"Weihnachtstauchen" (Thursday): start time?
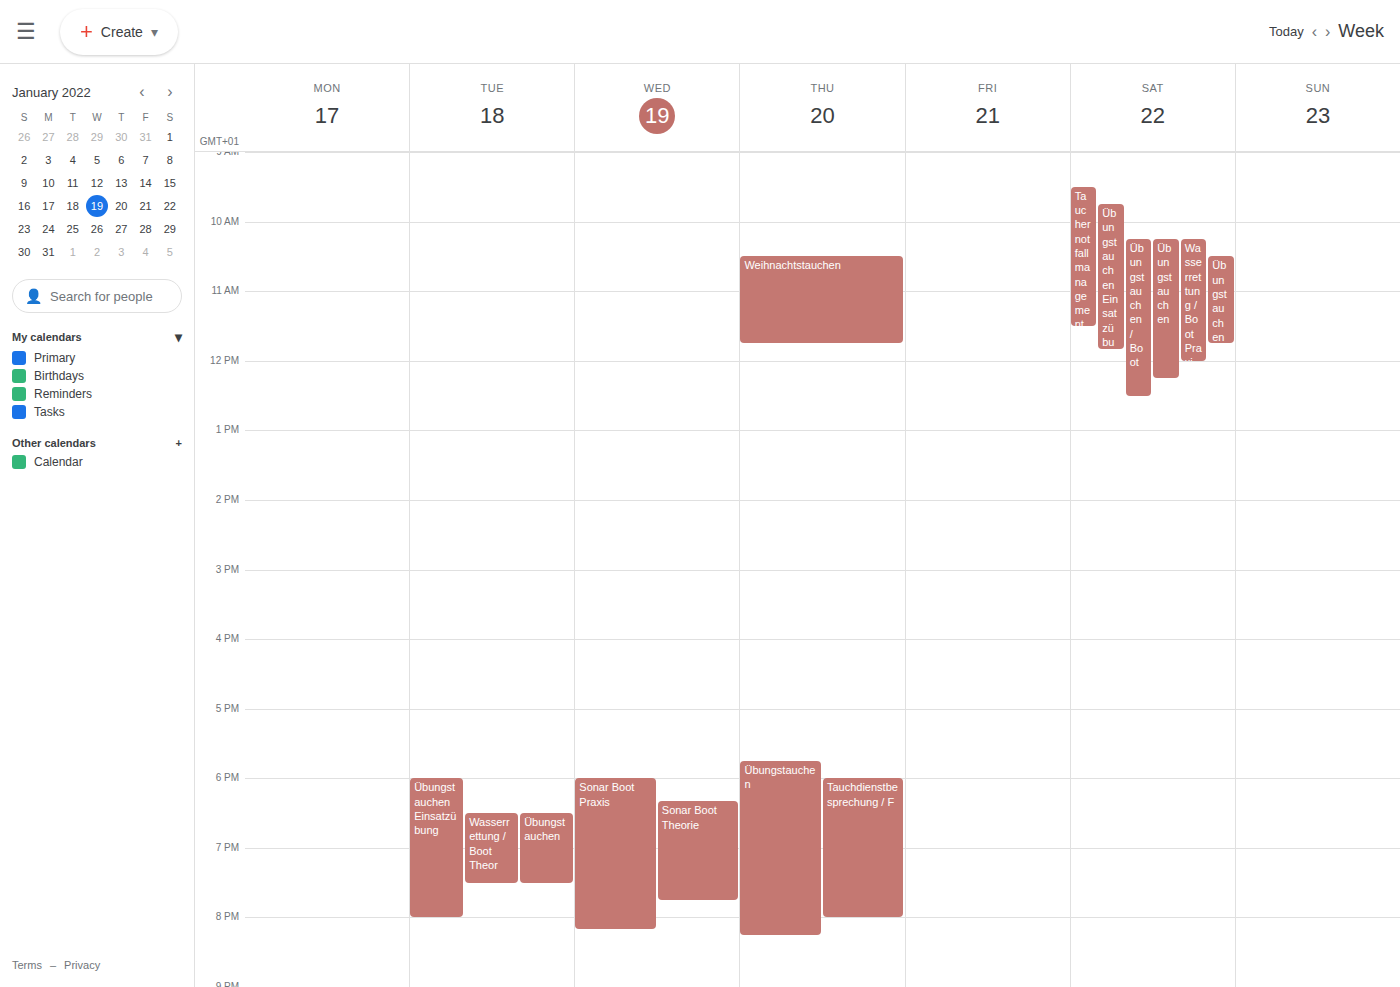
10:30